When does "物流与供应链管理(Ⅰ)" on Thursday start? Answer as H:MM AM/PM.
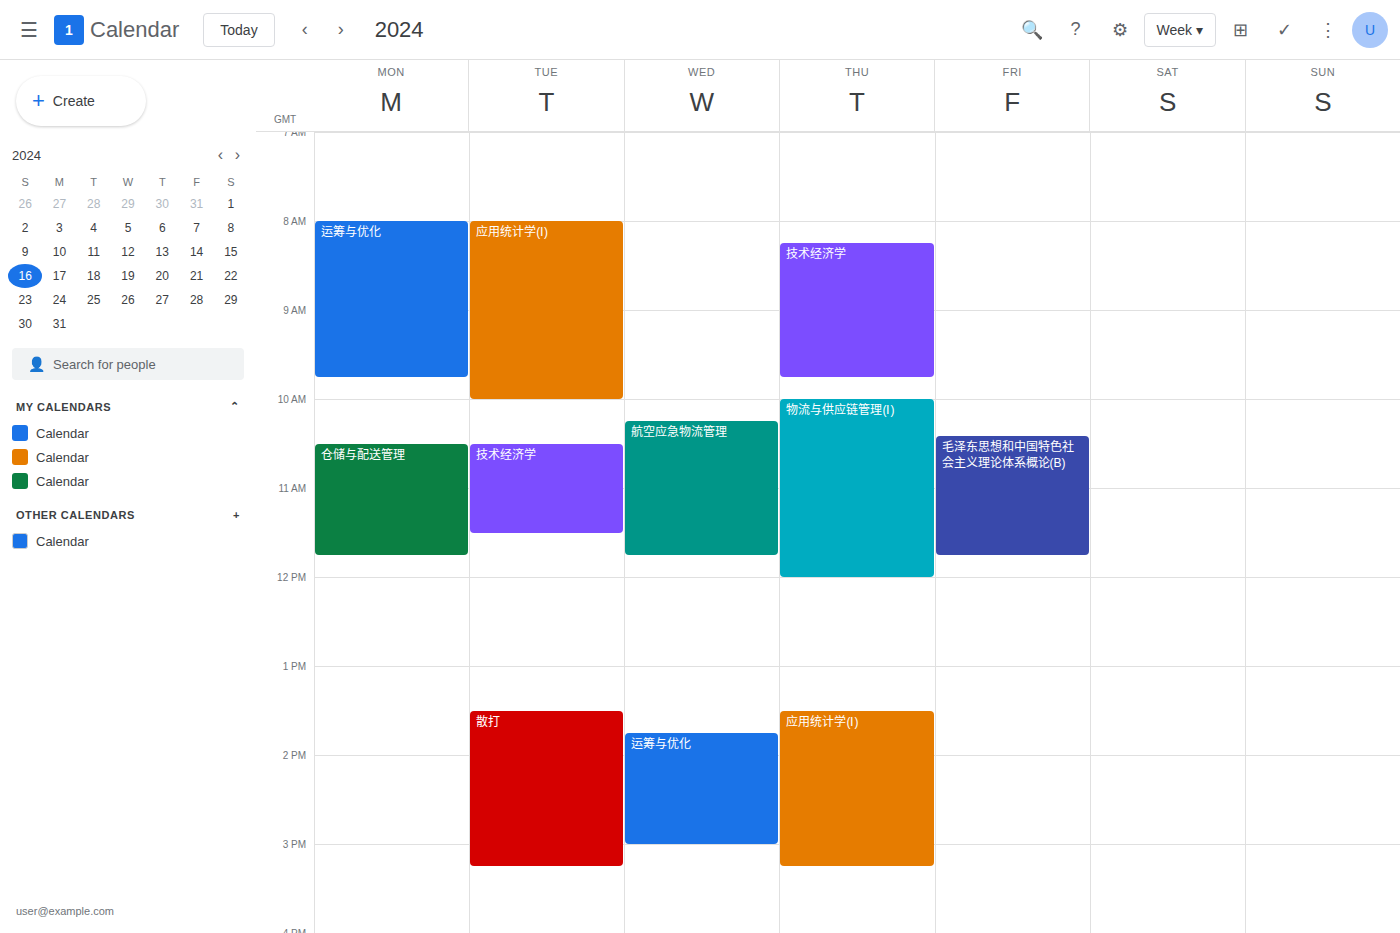
10:00 AM